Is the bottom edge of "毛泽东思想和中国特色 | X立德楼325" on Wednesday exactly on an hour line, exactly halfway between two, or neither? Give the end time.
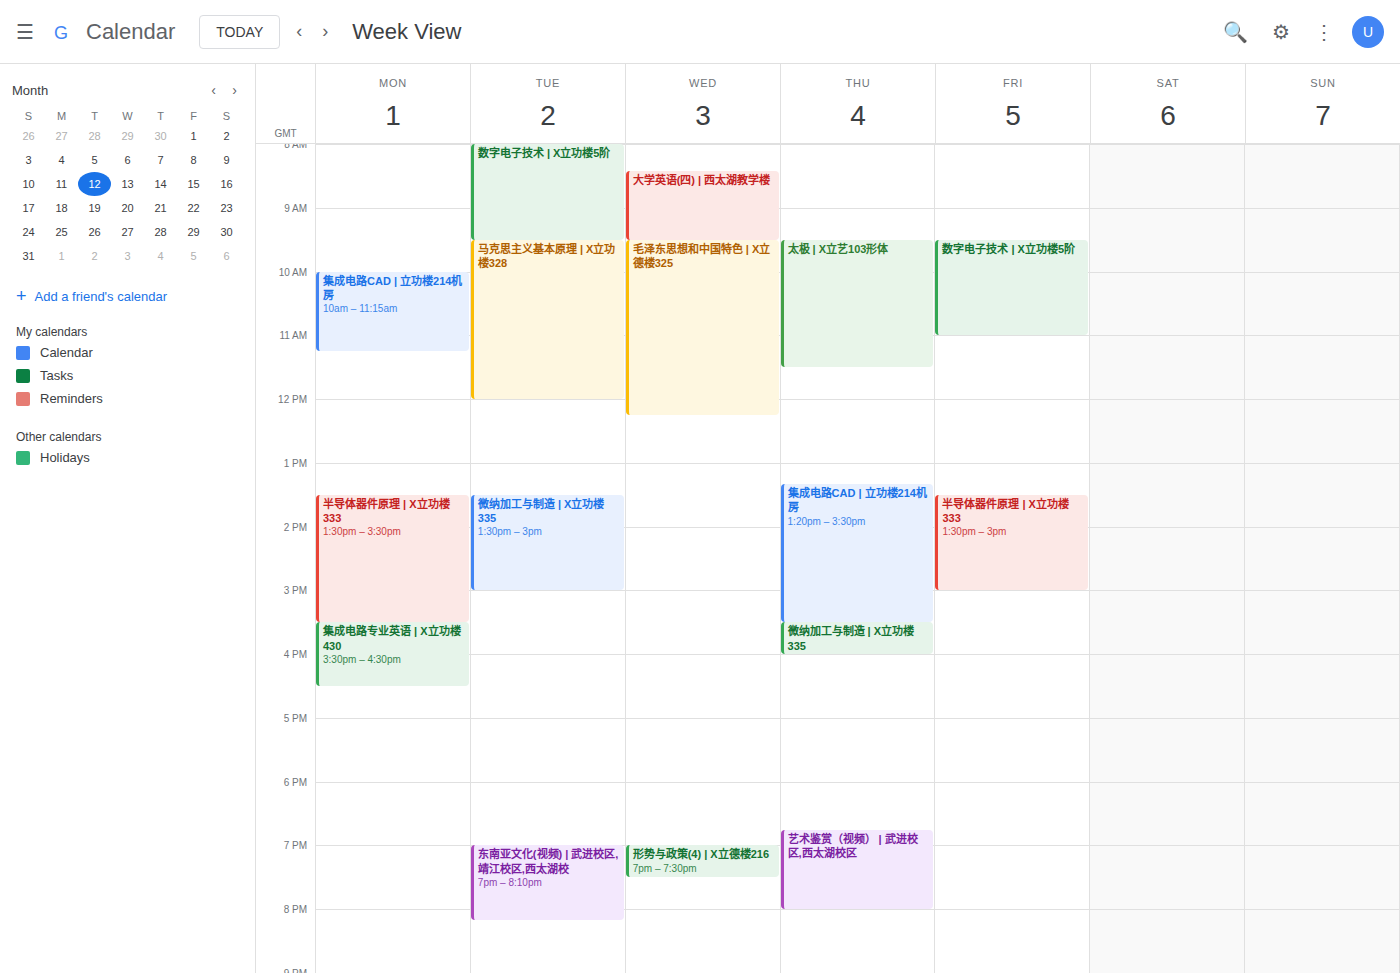
12:15 PM -- neither: a quarter of the way from the 12 PM line to the 1 PM line.